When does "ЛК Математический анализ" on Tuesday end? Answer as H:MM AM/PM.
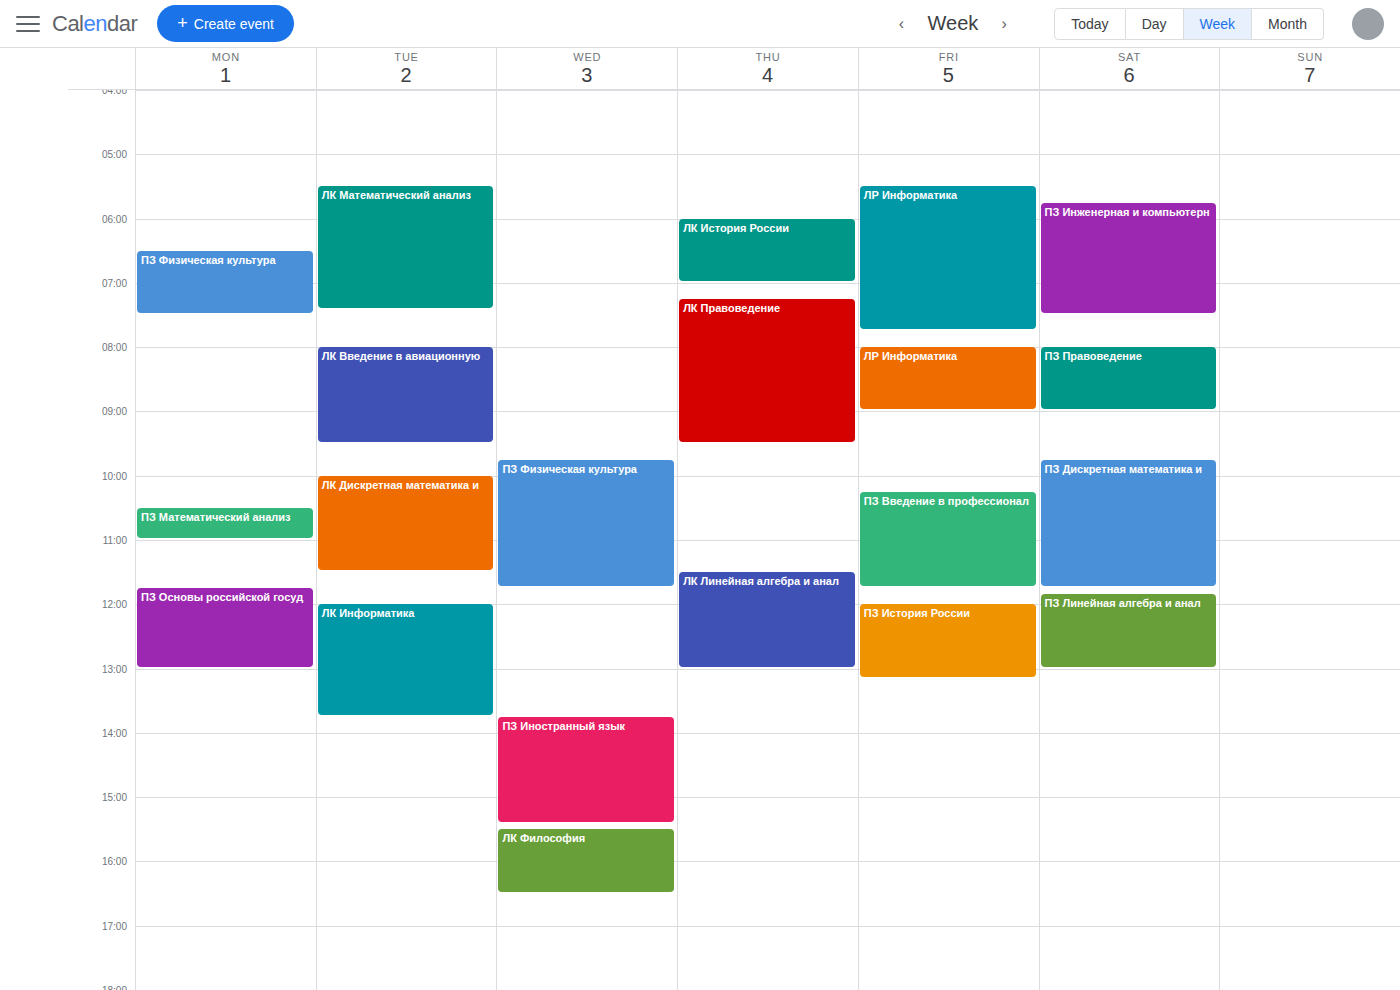
7:25 AM